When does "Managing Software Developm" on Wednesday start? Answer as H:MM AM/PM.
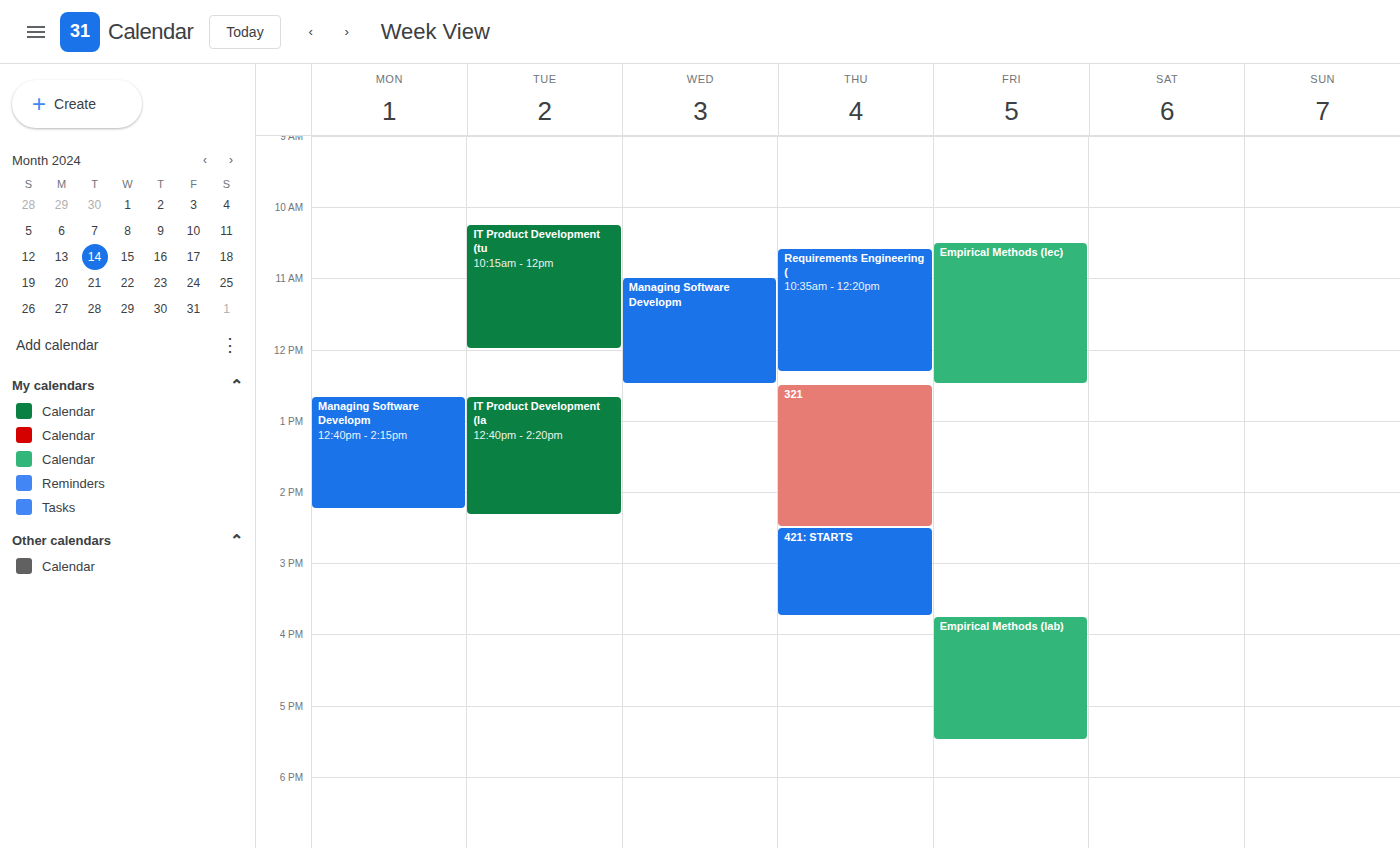
11:00 AM